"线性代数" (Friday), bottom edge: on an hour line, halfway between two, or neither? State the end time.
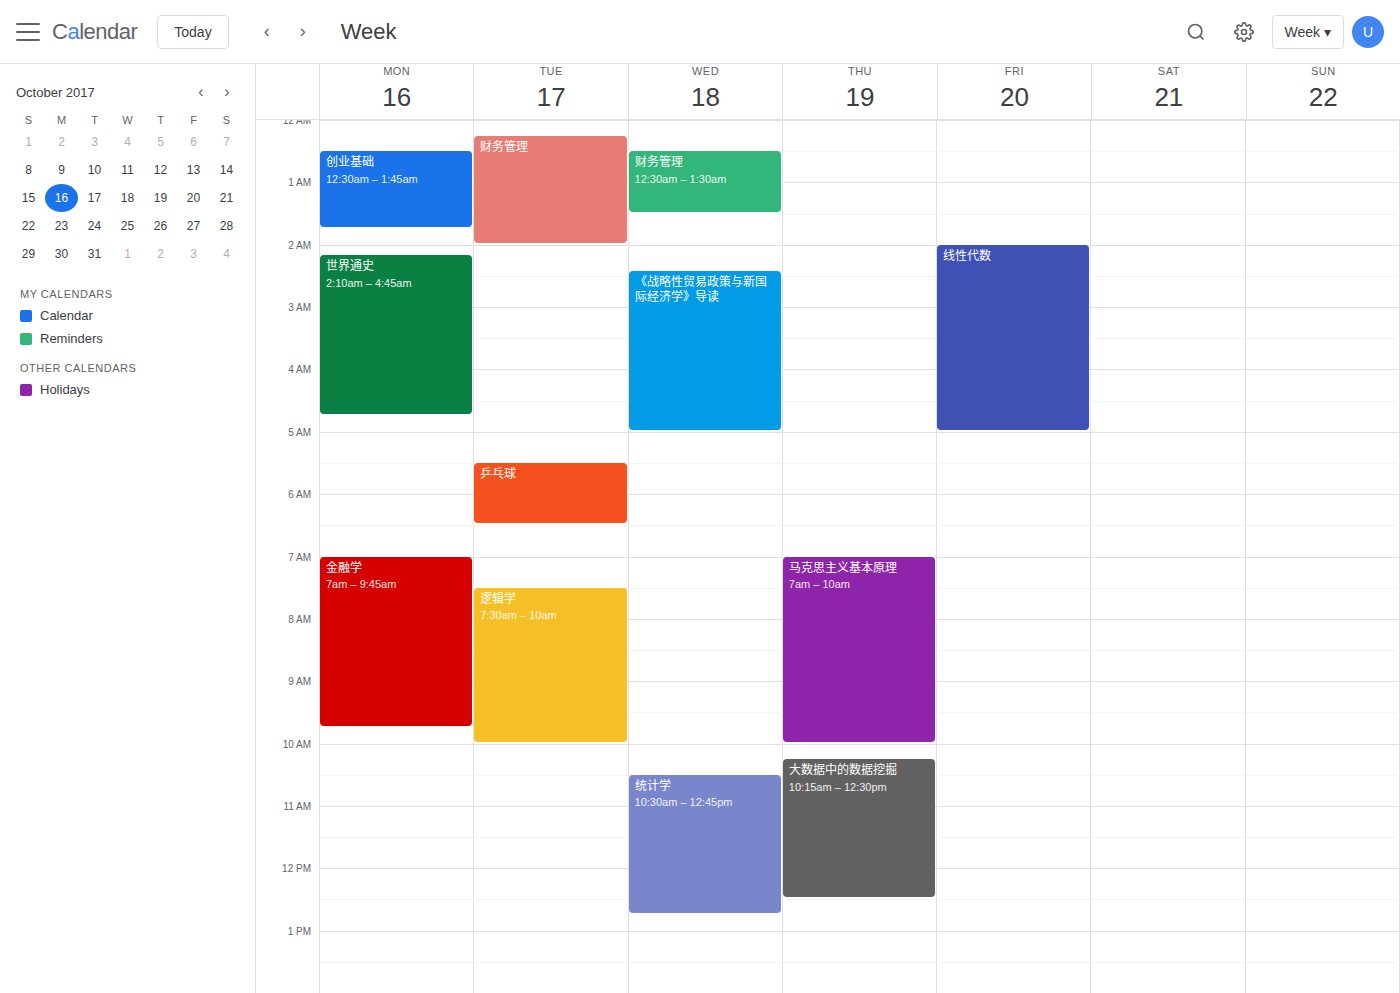
5:00 AM -- exactly on the 5 AM line.